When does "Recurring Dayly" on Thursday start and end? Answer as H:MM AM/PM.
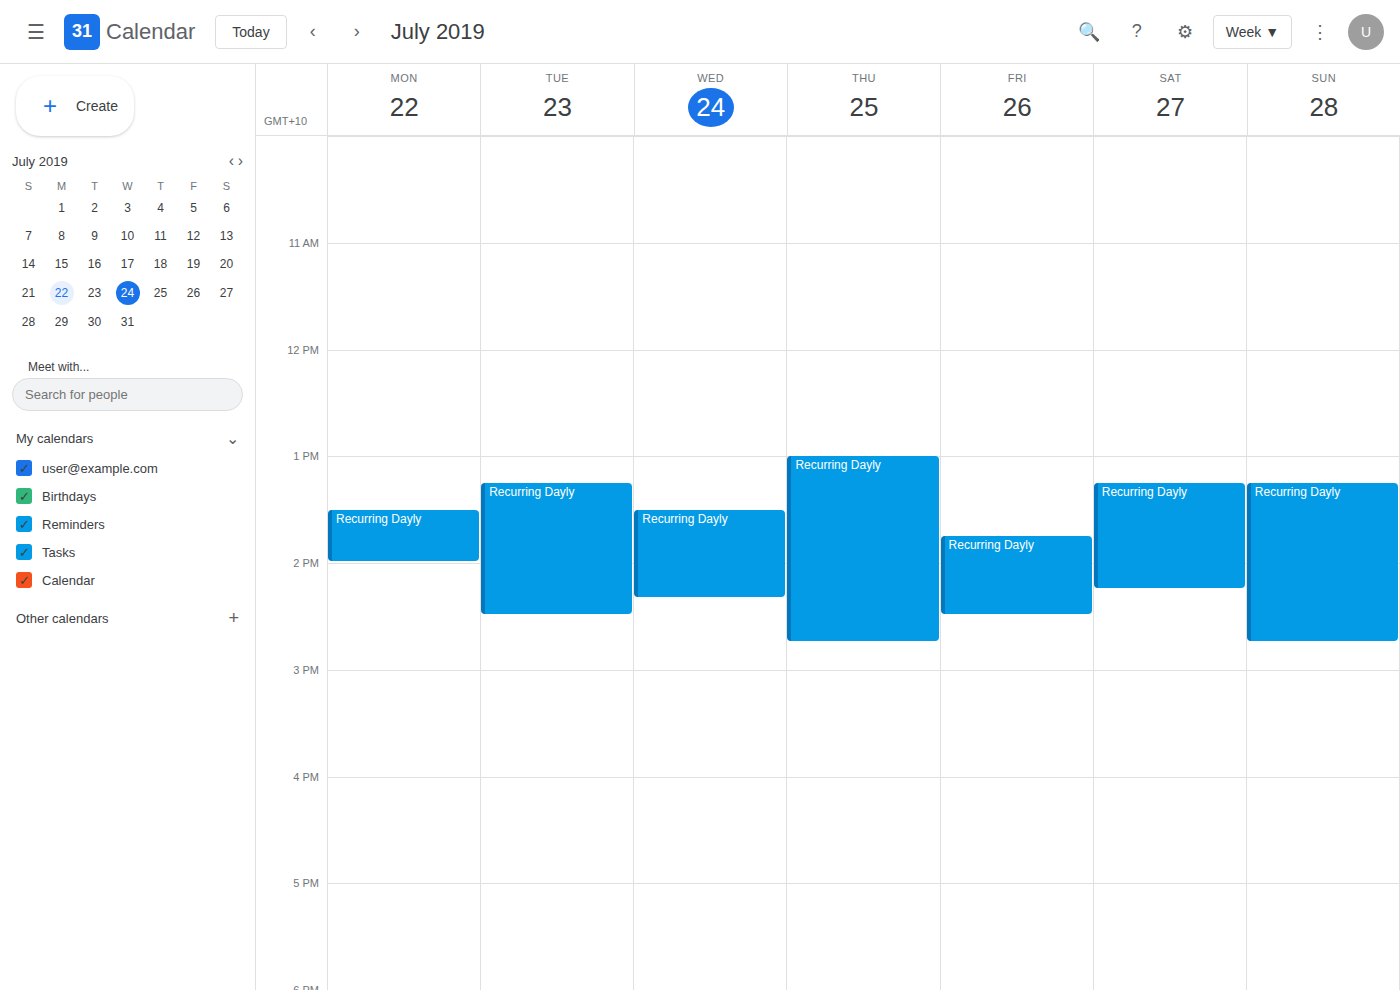
1:00 PM to 2:45 PM